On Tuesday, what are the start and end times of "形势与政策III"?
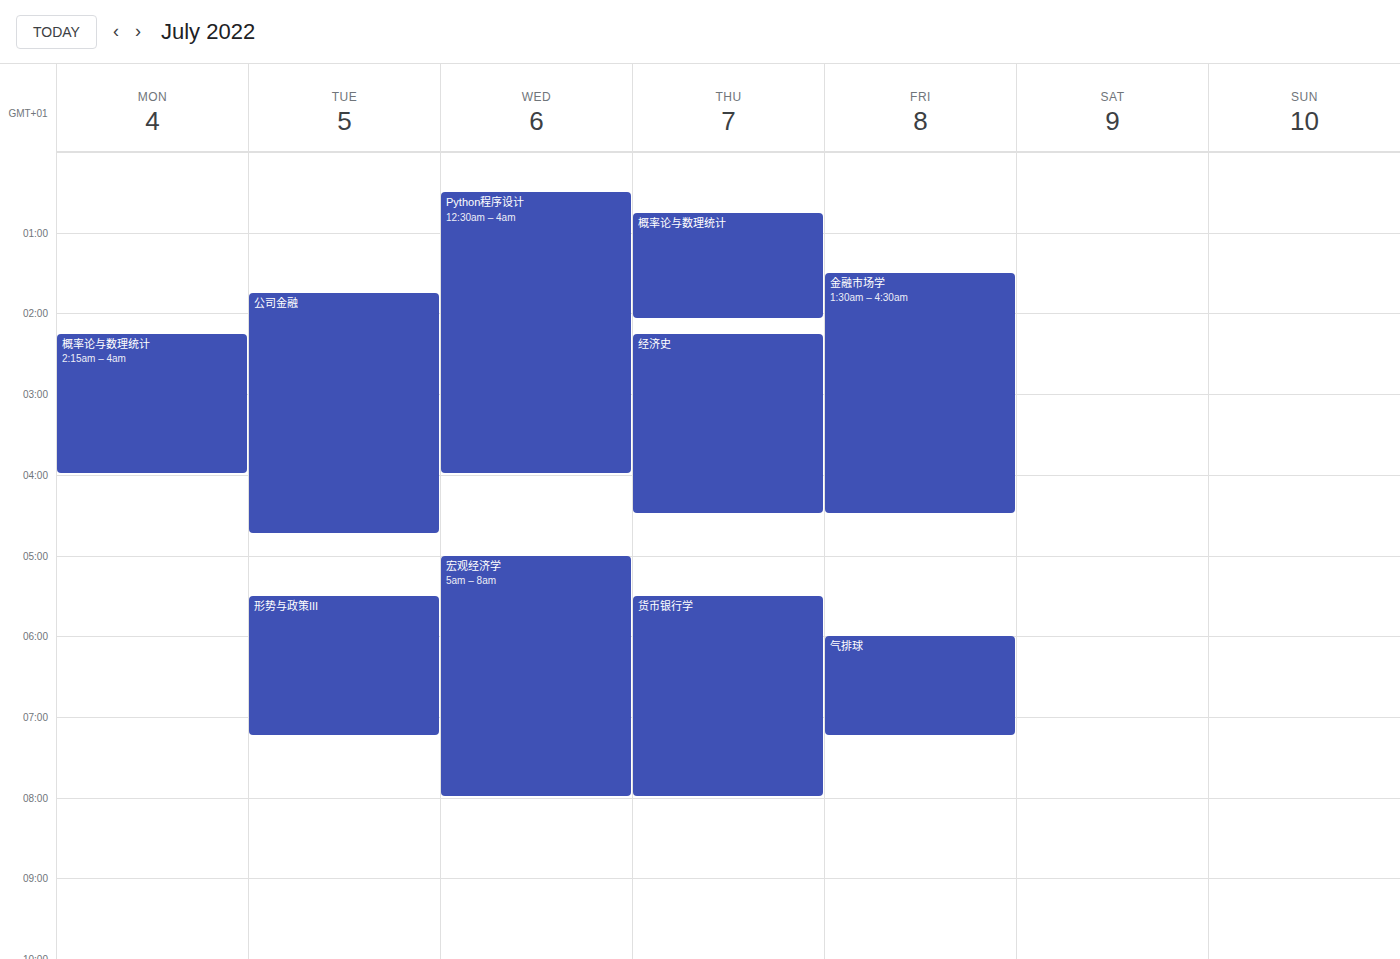
5:30 AM to 7:15 AM